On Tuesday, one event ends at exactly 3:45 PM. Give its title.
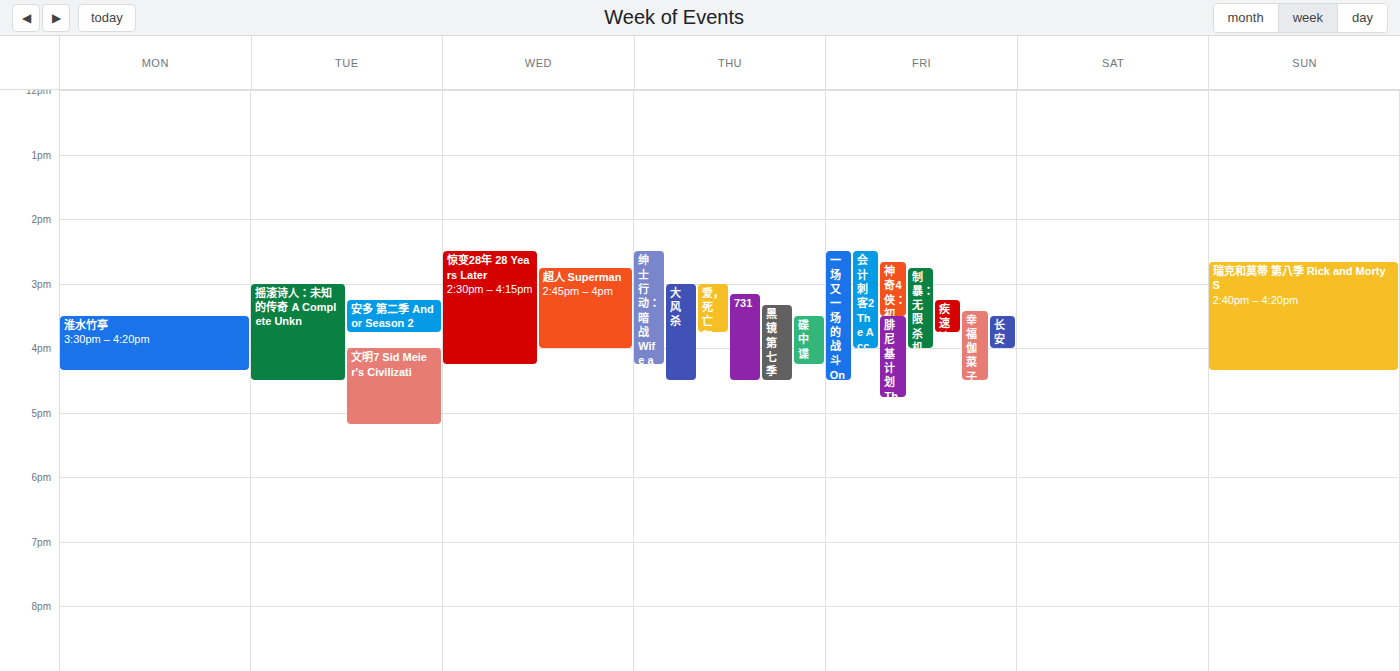
"安多 第二季 Andor Season 2"